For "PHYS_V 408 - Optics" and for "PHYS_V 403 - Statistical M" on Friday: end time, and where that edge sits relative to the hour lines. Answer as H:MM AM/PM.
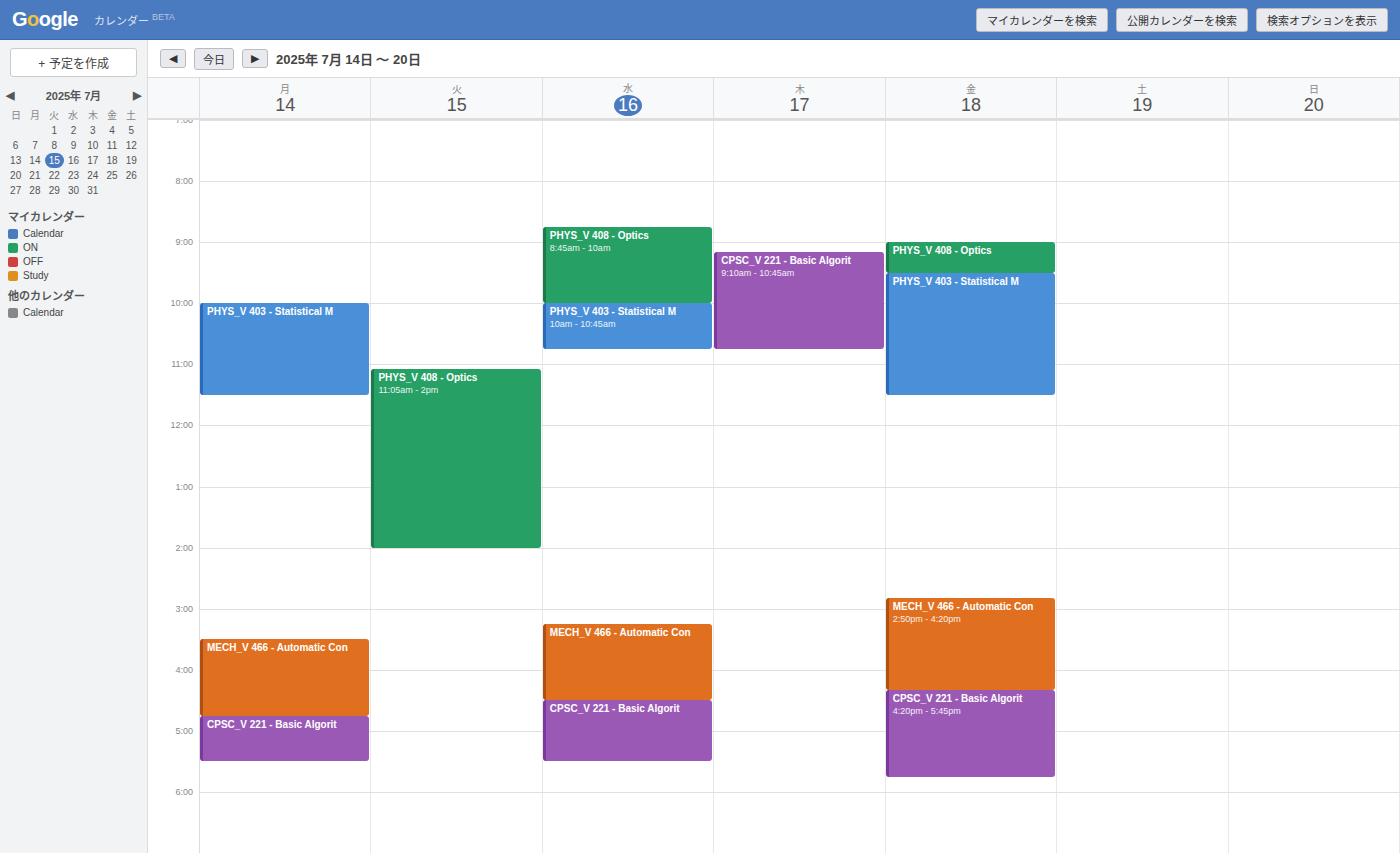
"PHYS_V 408 - Optics": 9:30 AM, halfway between the 9 AM and 10 AM lines. "PHYS_V 403 - Statistical M": 11:30 AM, halfway between the 11 AM and 12 PM lines.